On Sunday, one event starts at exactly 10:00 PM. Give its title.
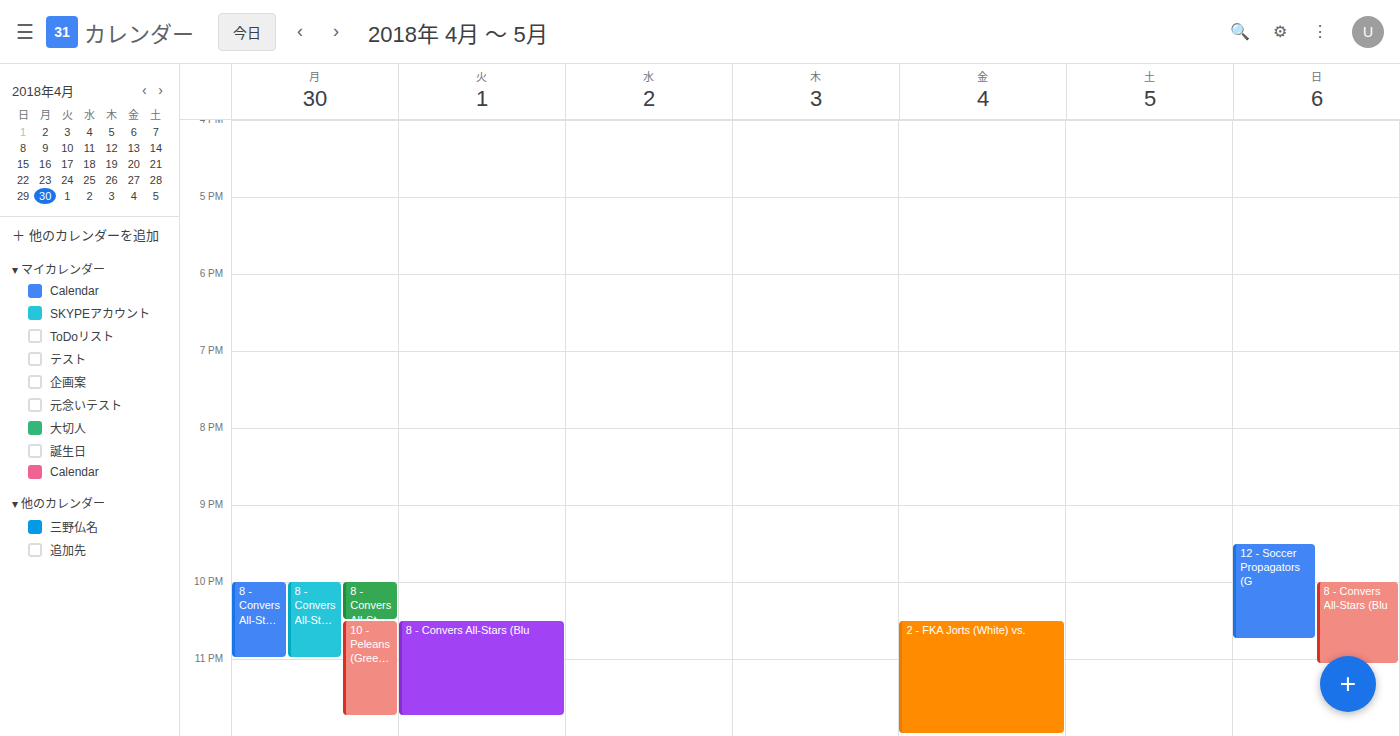
"8 - Convers All-Stars (Blu"